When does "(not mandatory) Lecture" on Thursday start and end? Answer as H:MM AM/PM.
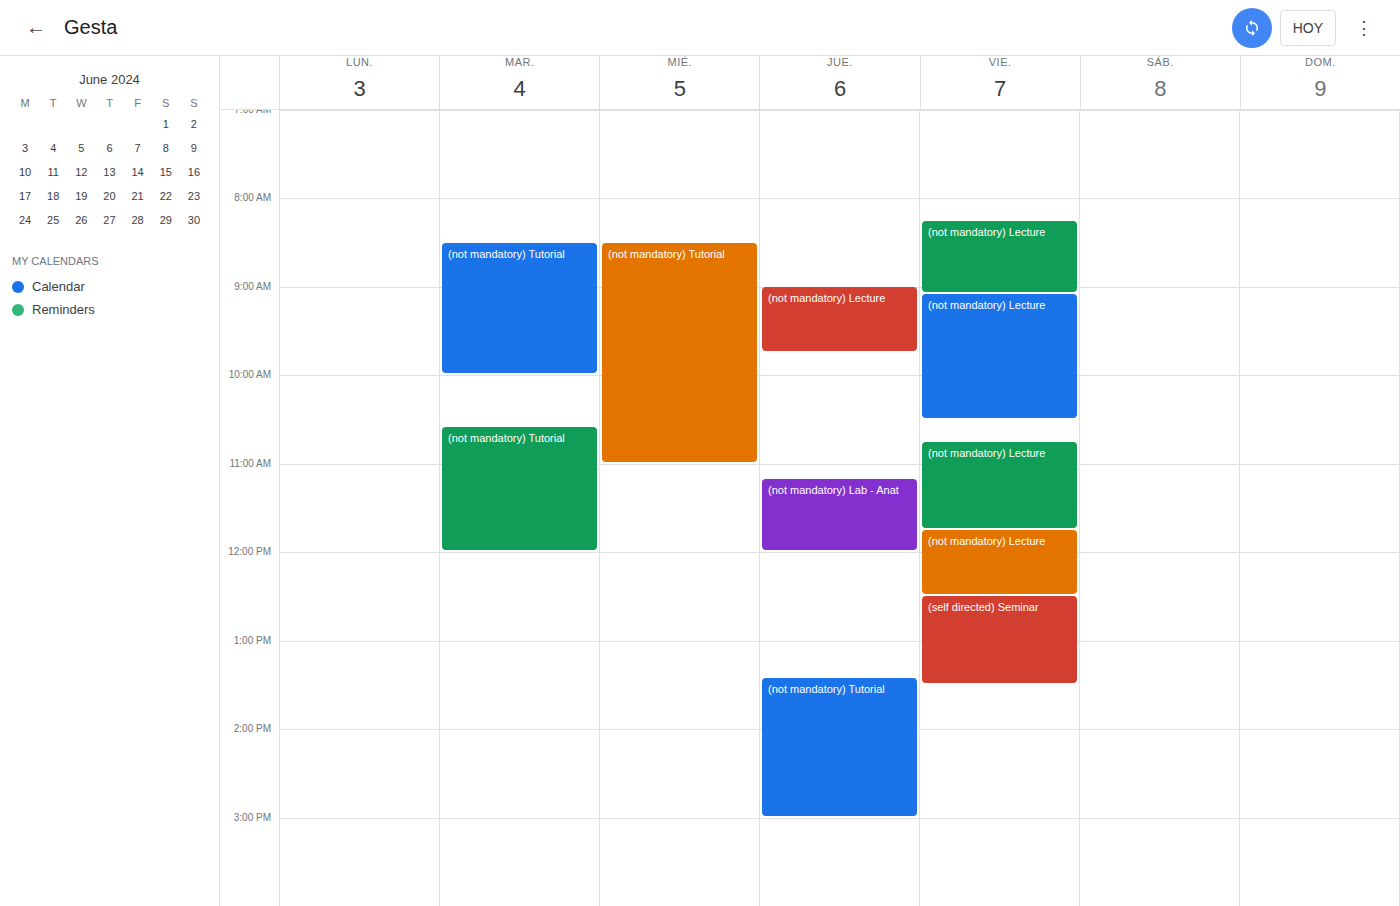
9:00 AM to 9:45 AM